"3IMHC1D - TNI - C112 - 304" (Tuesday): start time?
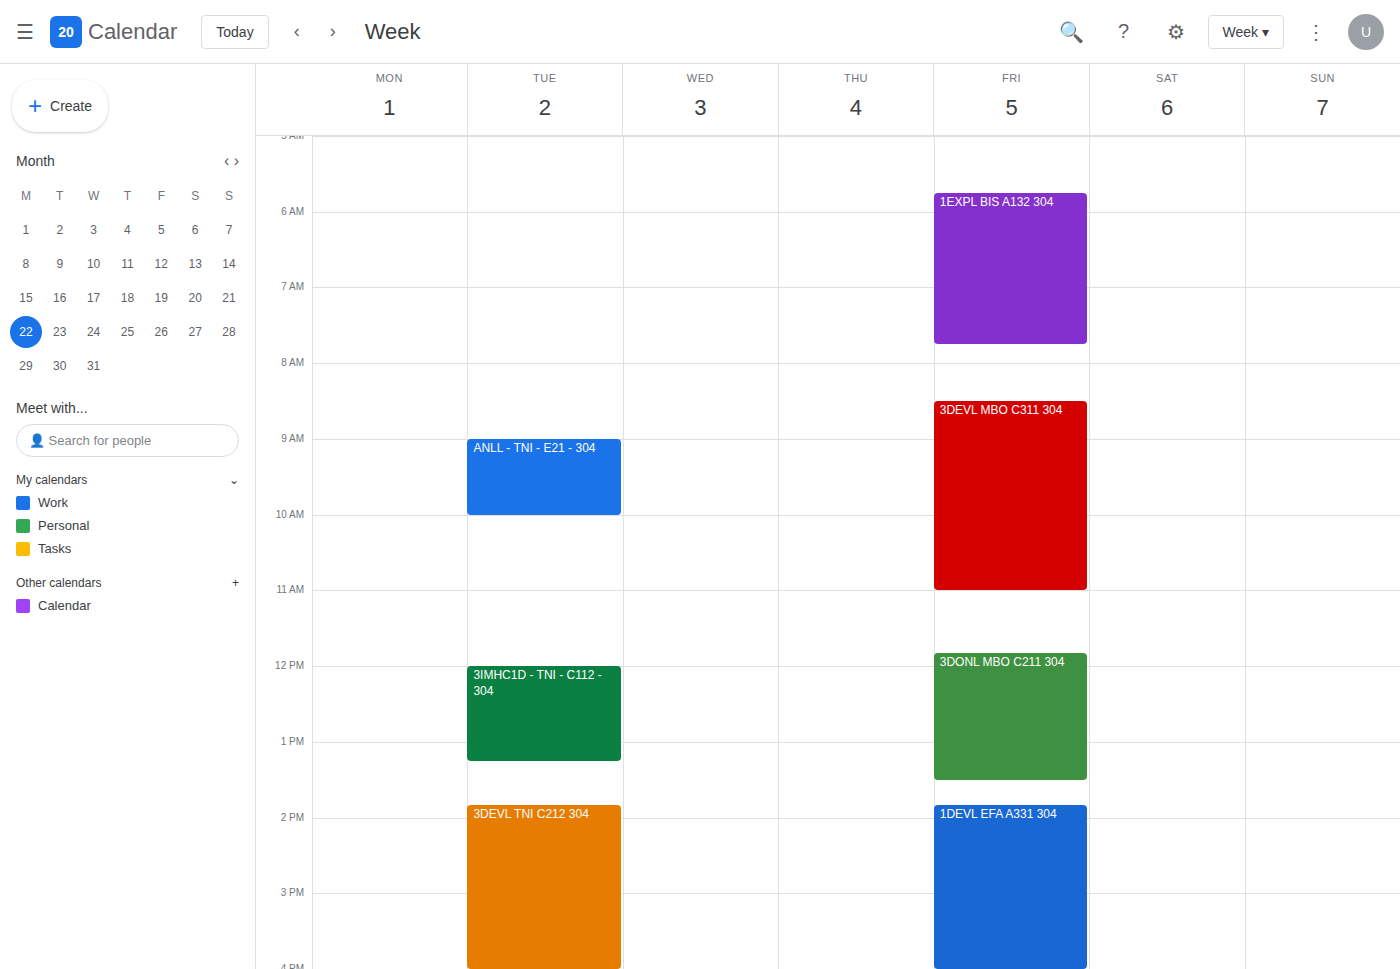
12:00 PM